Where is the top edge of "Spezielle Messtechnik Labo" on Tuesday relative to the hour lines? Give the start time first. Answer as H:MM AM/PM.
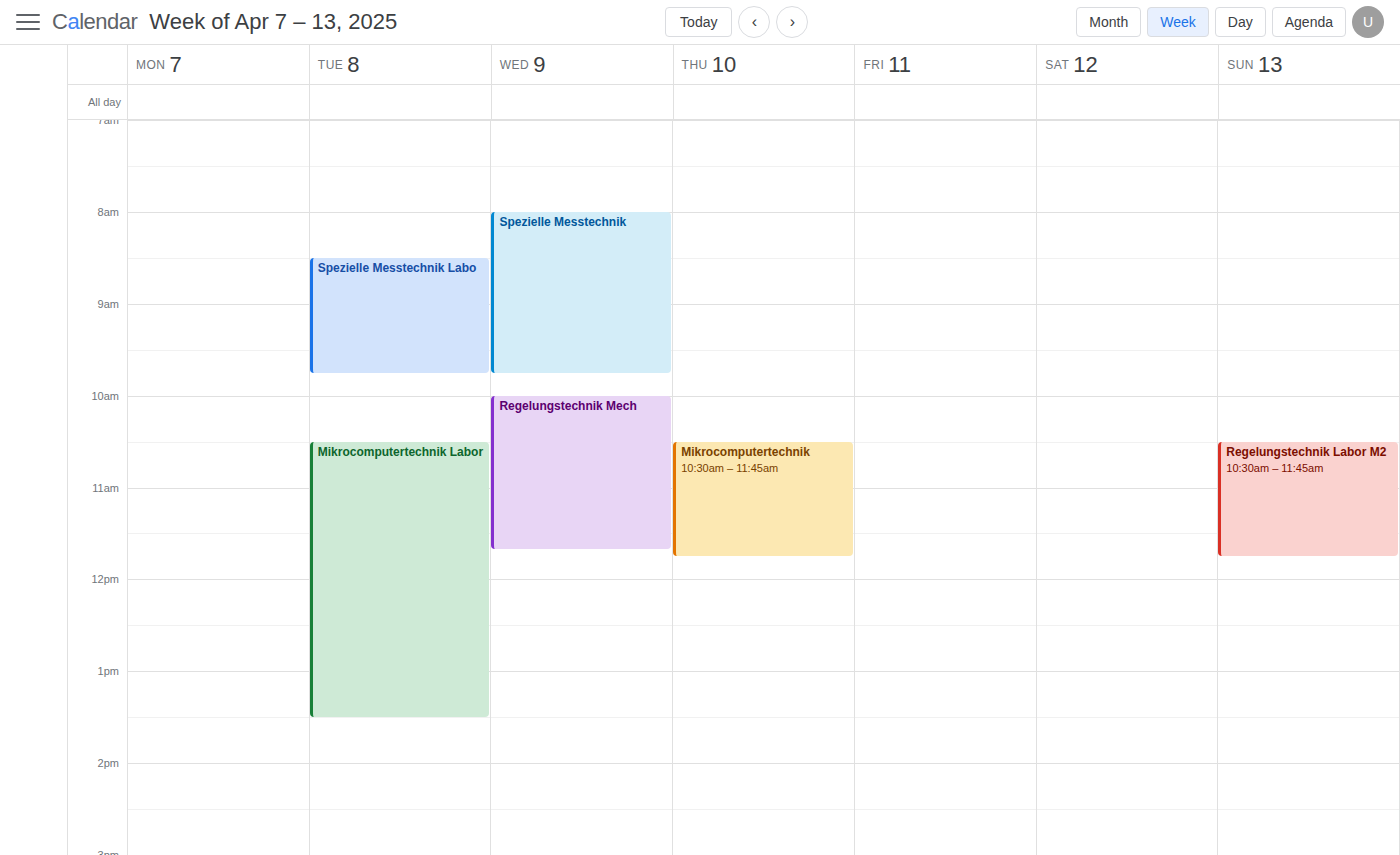
8:30 AM -- halfway between the 8 AM and 9 AM lines.